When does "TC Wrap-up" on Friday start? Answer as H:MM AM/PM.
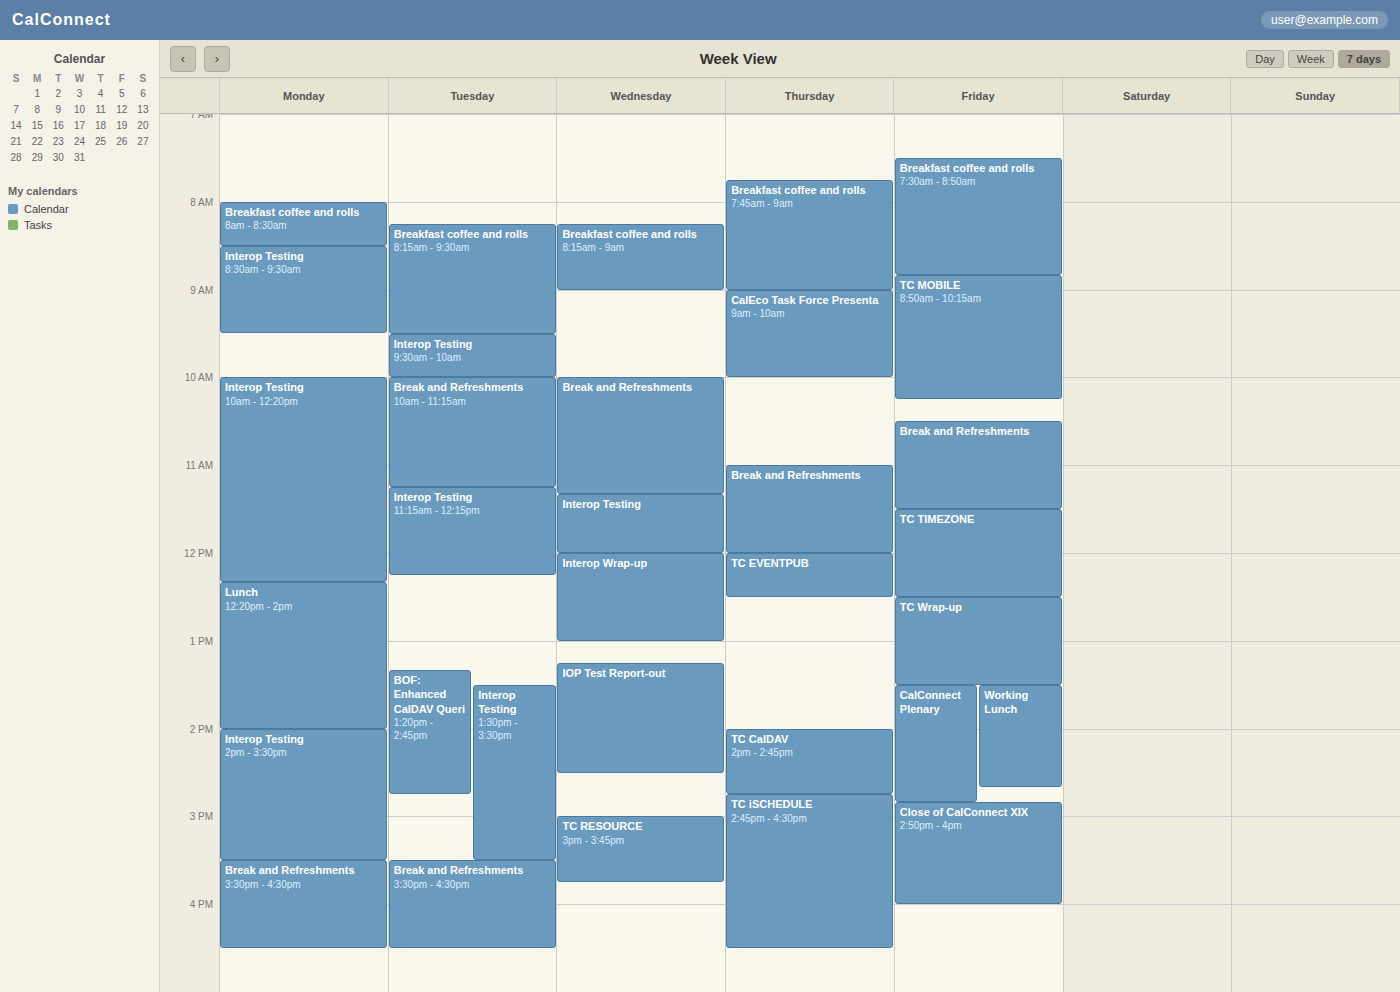
12:30 PM